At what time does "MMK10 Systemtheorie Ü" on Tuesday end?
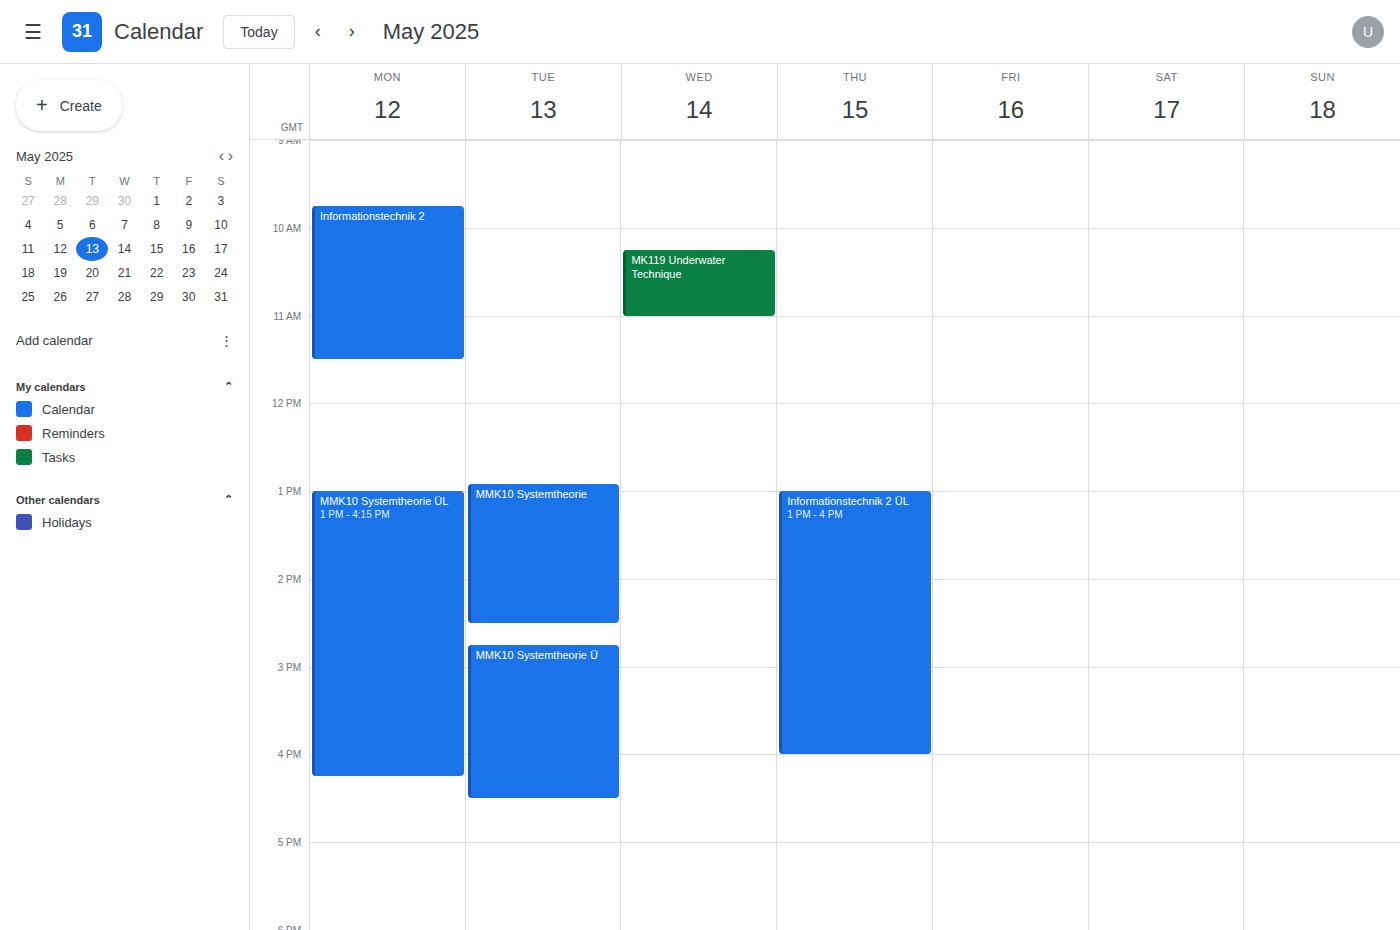
4:30 PM